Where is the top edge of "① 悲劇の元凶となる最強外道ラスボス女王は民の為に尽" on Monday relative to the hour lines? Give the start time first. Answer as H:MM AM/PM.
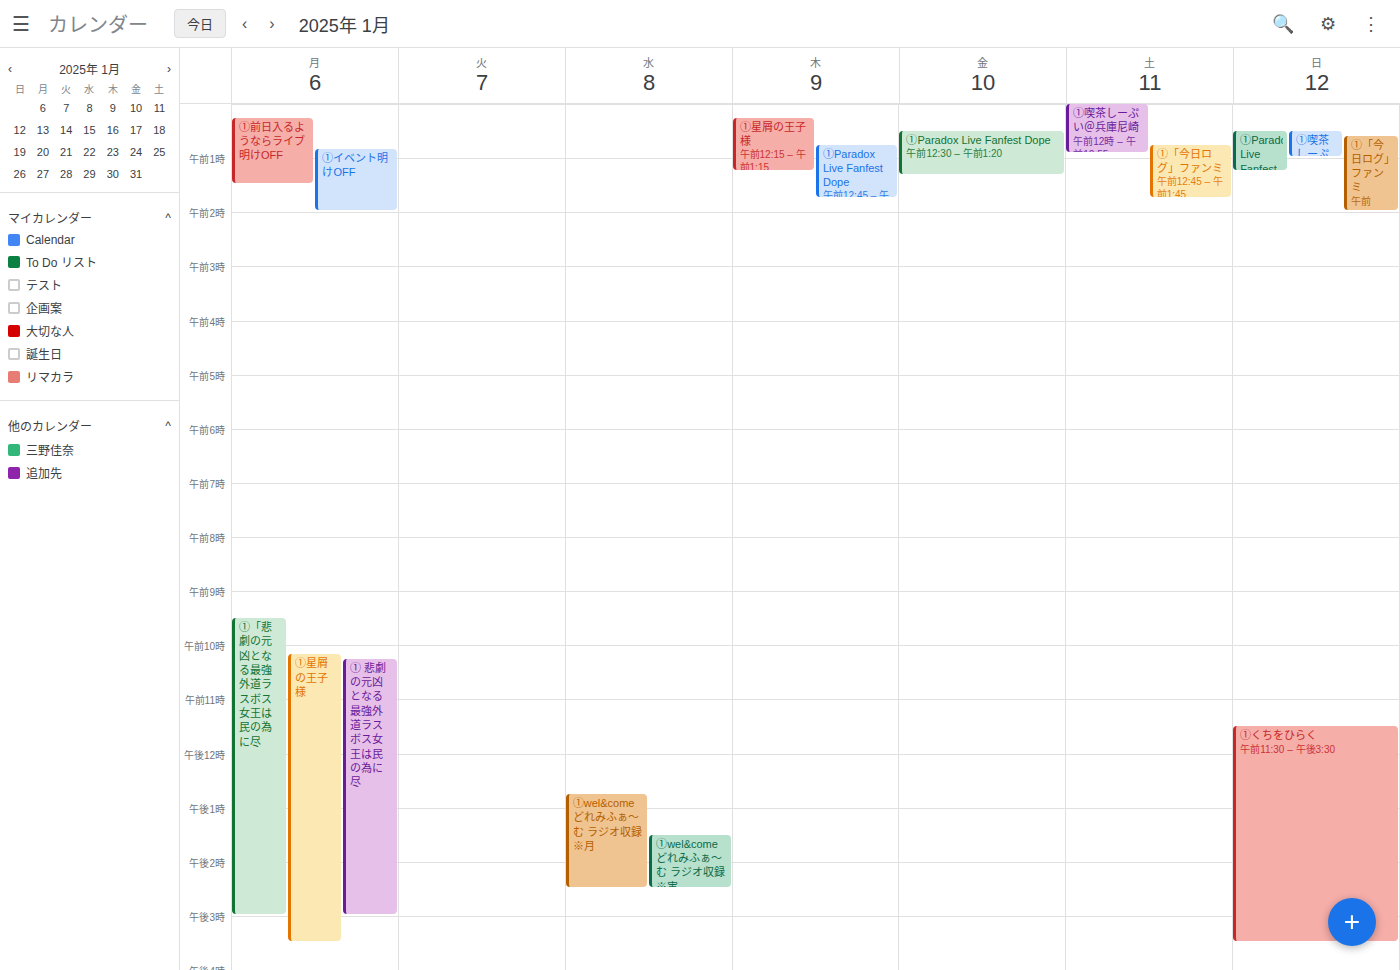
10:15 AM -- neither: a quarter of the way from the 10 AM line to the 11 AM line.